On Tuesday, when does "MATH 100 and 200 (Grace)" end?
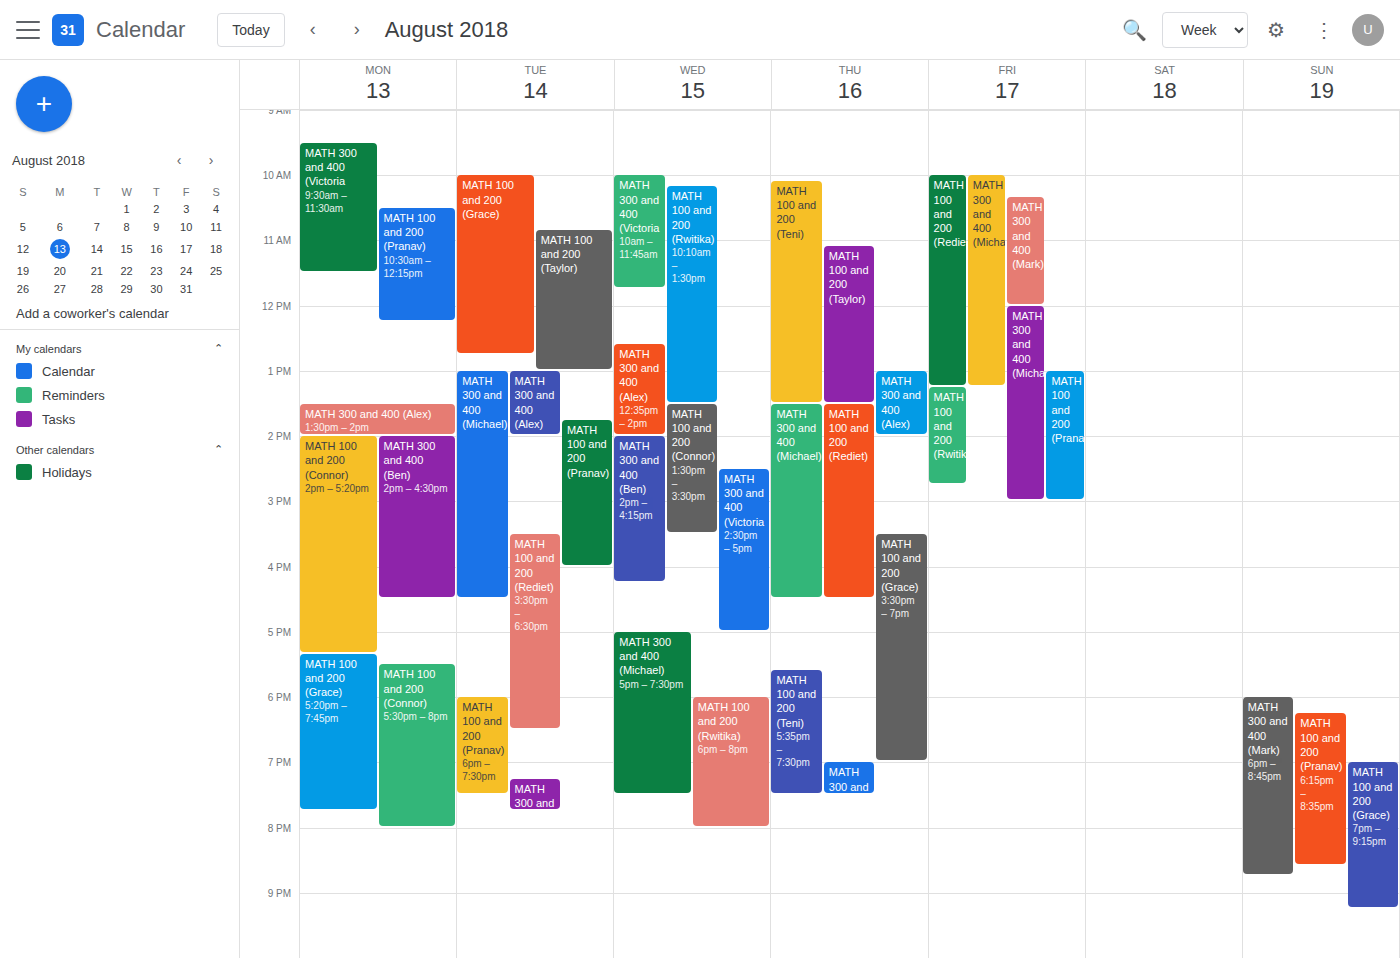
12:45